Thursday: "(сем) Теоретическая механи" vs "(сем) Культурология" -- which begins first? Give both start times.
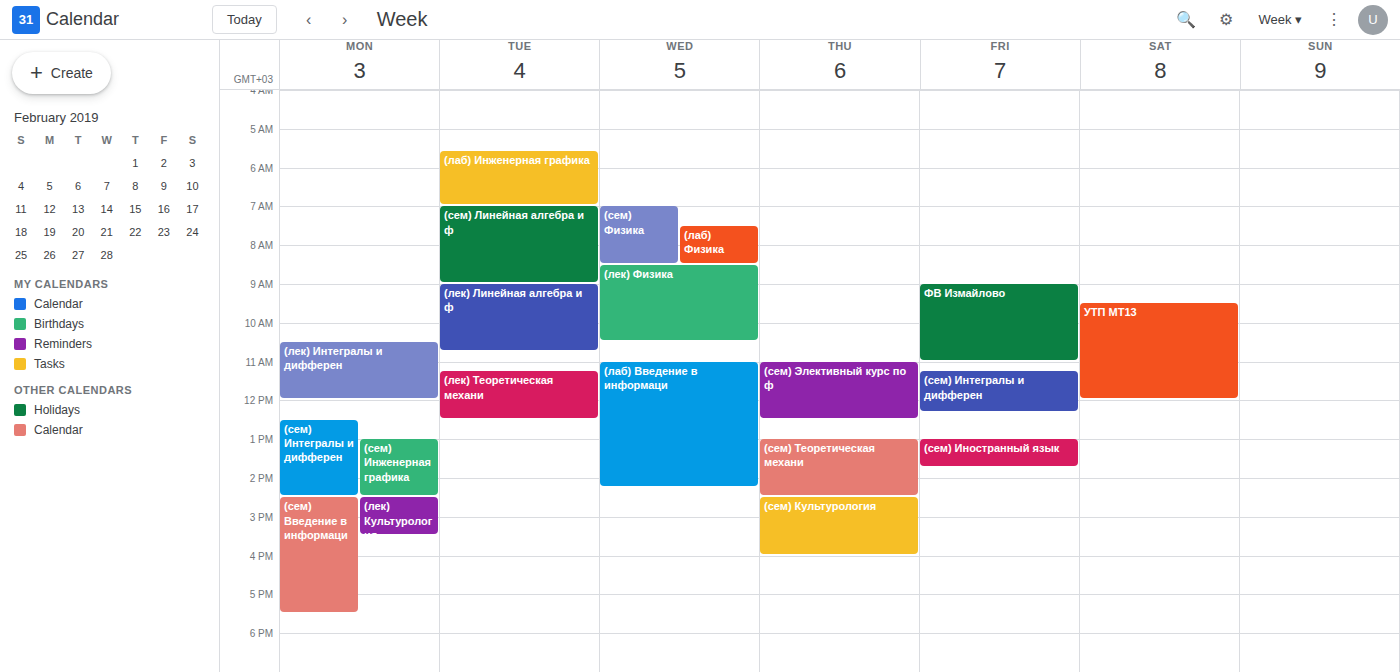
"(сем) Теоретическая механи" 1:00 PM; "(сем) Культурология" 2:30 PM.